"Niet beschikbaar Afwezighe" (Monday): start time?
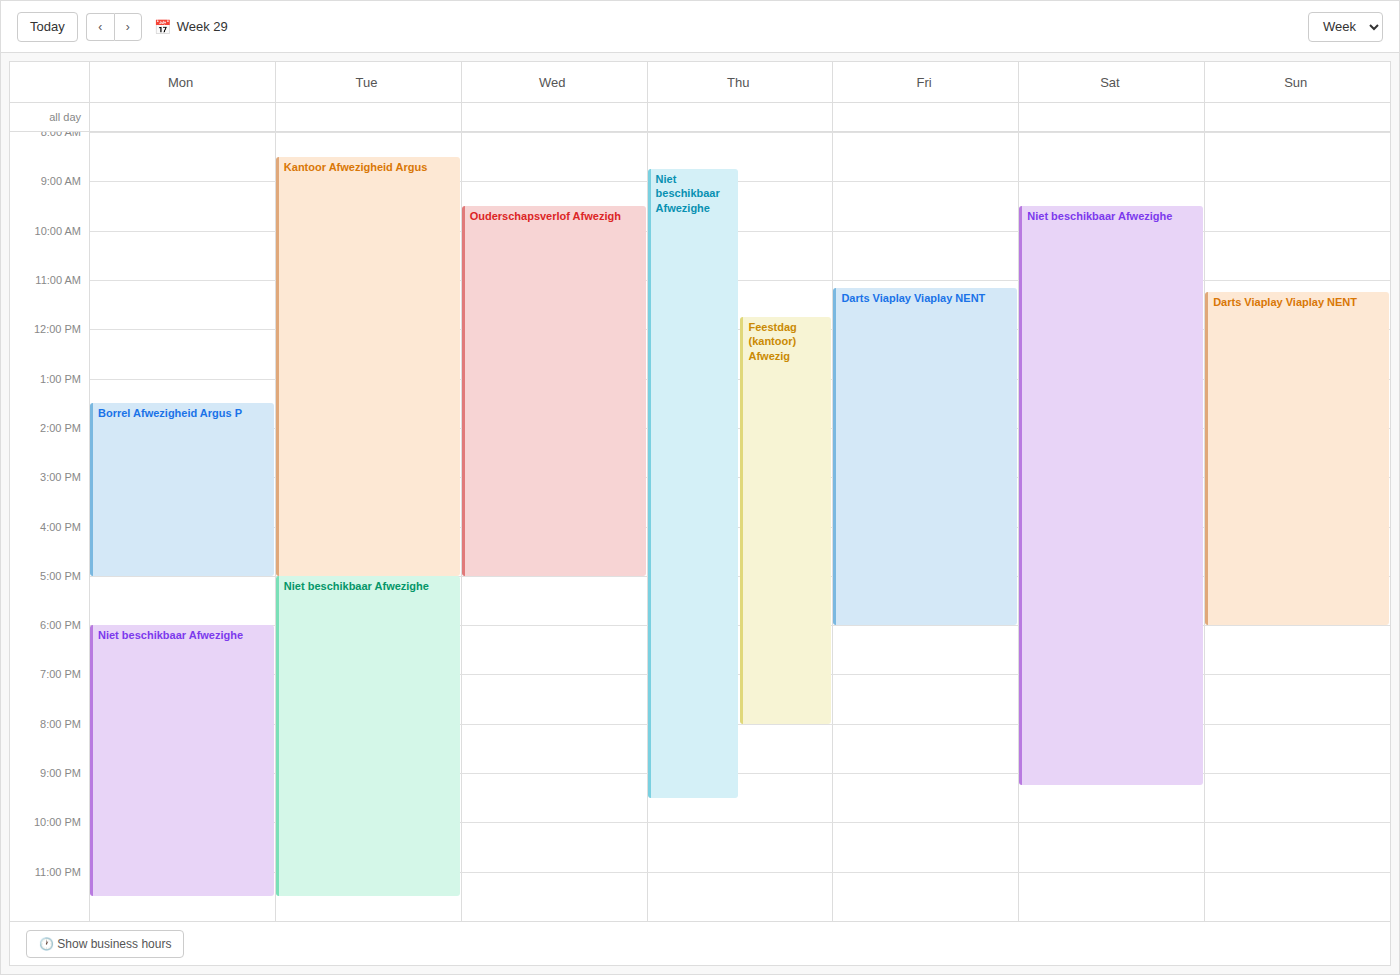
6:00 PM